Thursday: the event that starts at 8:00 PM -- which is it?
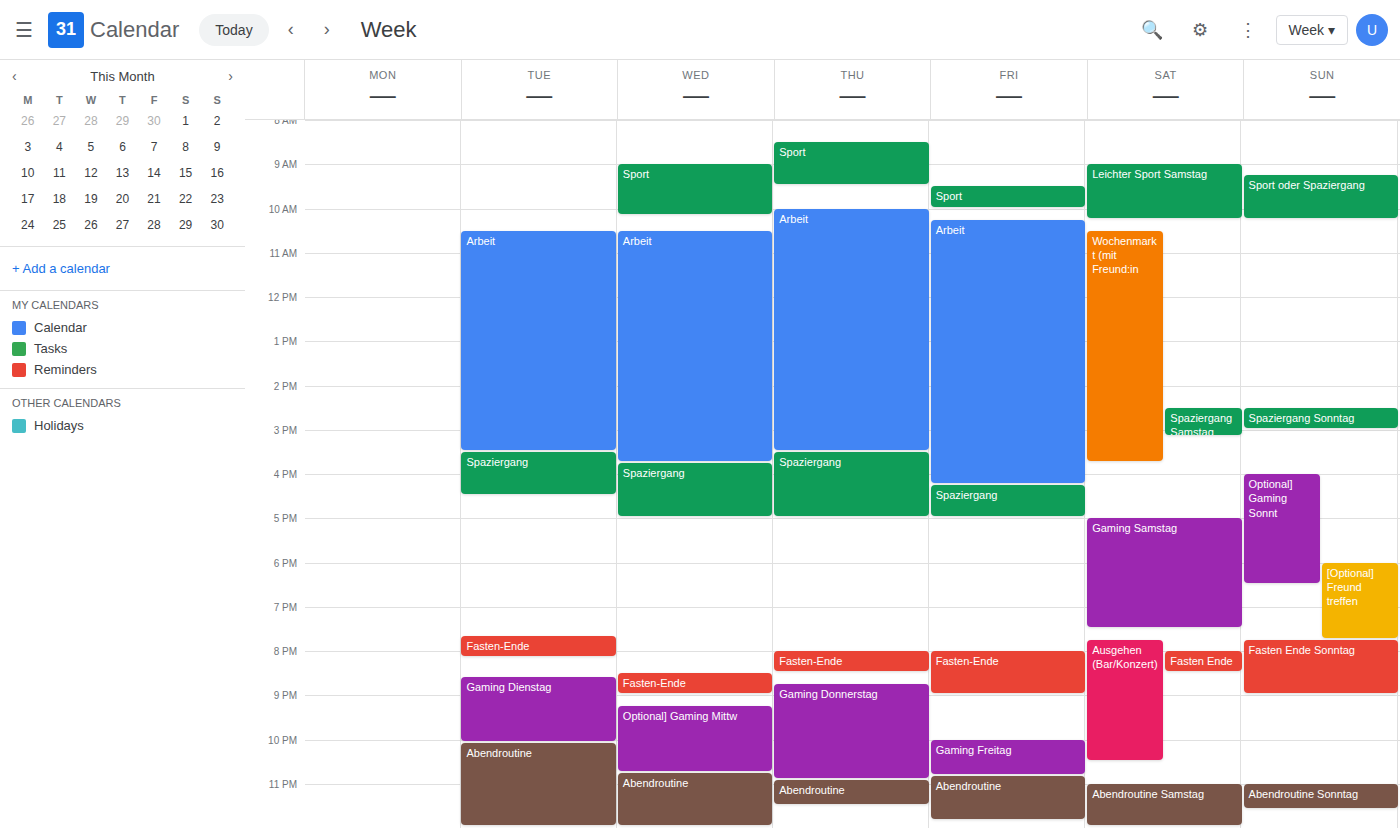
"Fasten-Ende"